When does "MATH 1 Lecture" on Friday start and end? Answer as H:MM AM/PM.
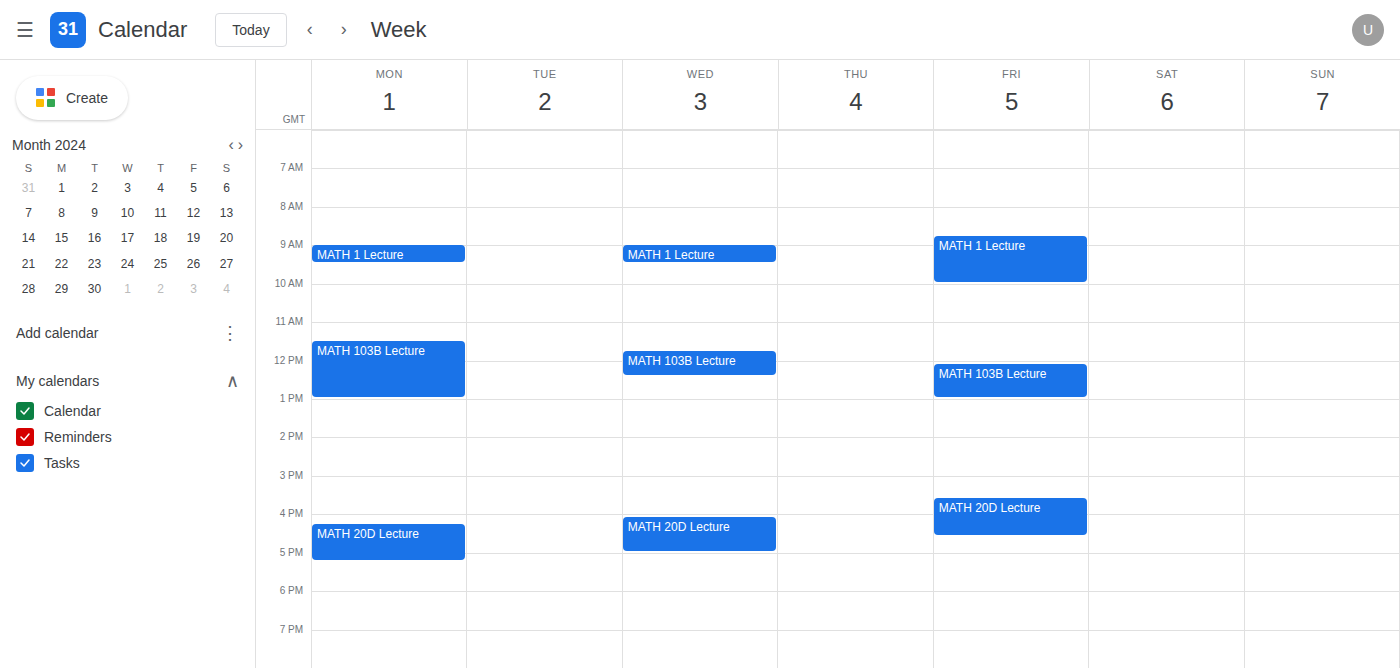
8:45 AM to 10:00 AM